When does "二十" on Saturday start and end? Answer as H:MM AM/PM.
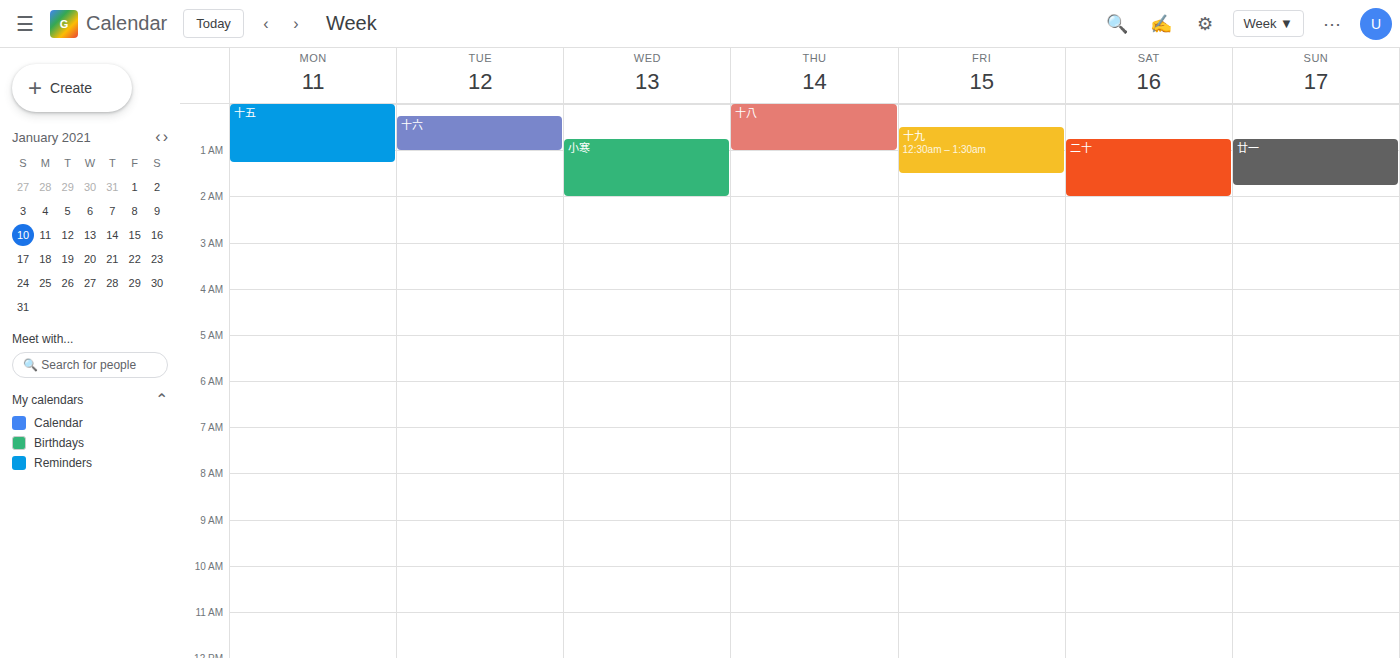
12:45 AM to 2:00 AM